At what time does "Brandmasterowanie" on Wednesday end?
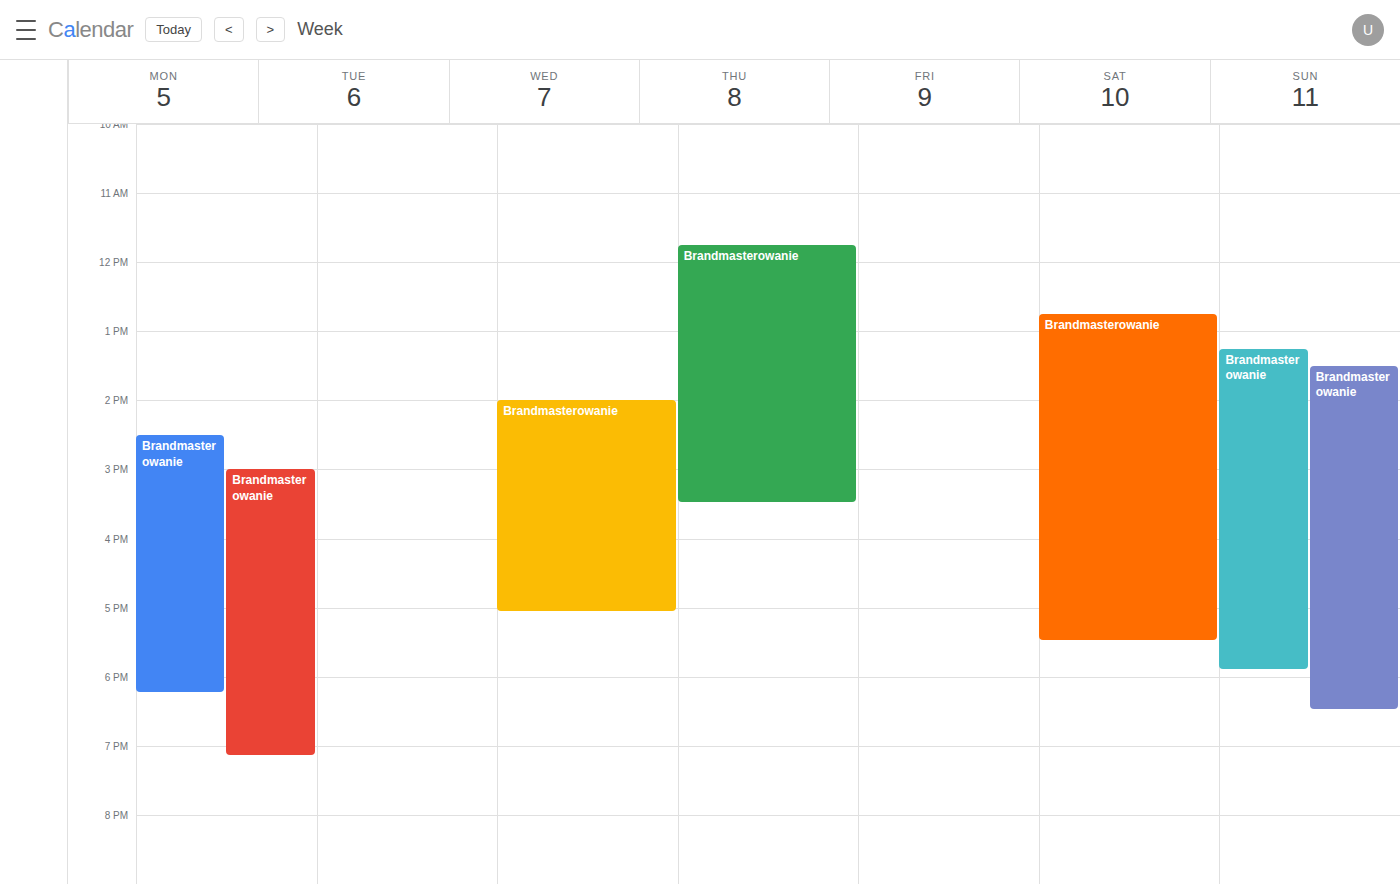
5:05 PM